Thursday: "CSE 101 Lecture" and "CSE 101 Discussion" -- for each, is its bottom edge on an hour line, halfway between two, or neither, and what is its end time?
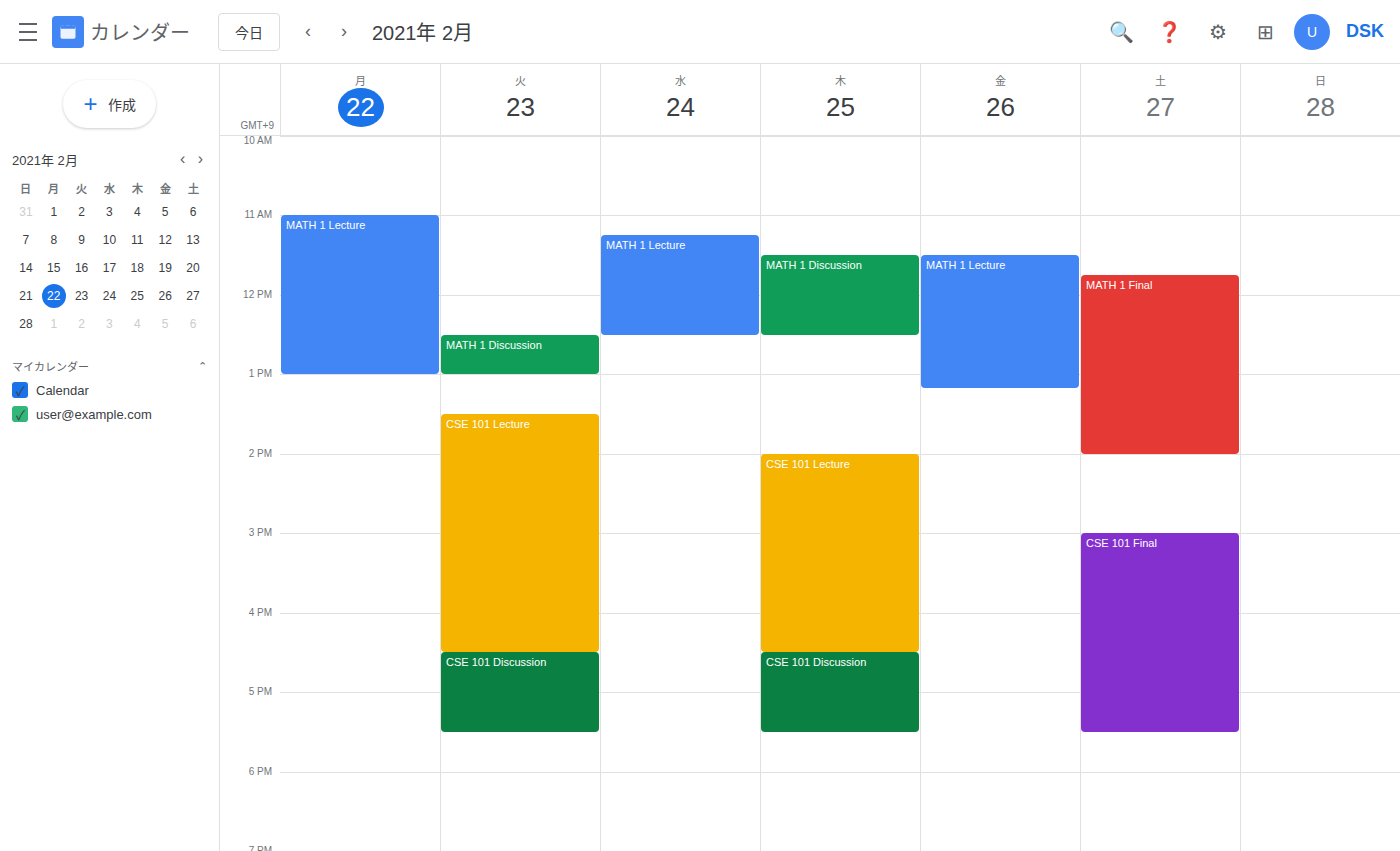
"CSE 101 Lecture": 4:30 PM, halfway between the 4 PM and 5 PM lines. "CSE 101 Discussion": 5:30 PM, halfway between the 5 PM and 6 PM lines.